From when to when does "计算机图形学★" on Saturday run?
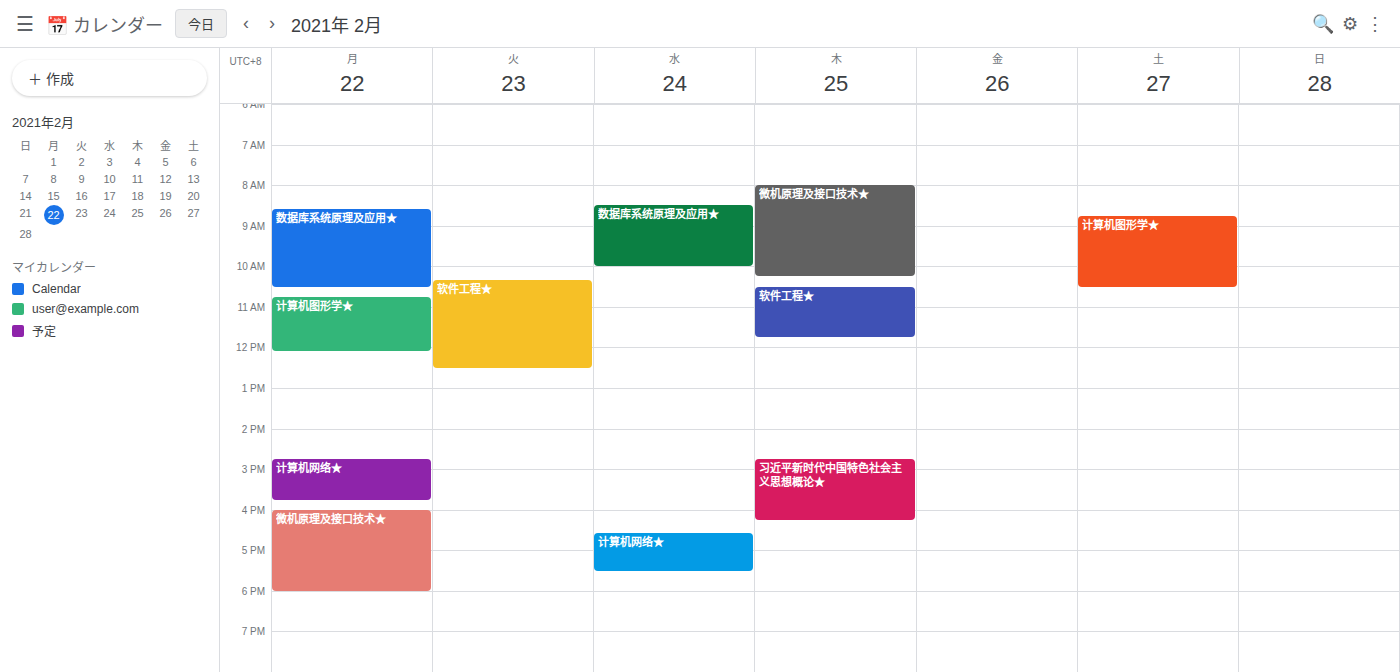
8:45 AM to 10:30 AM